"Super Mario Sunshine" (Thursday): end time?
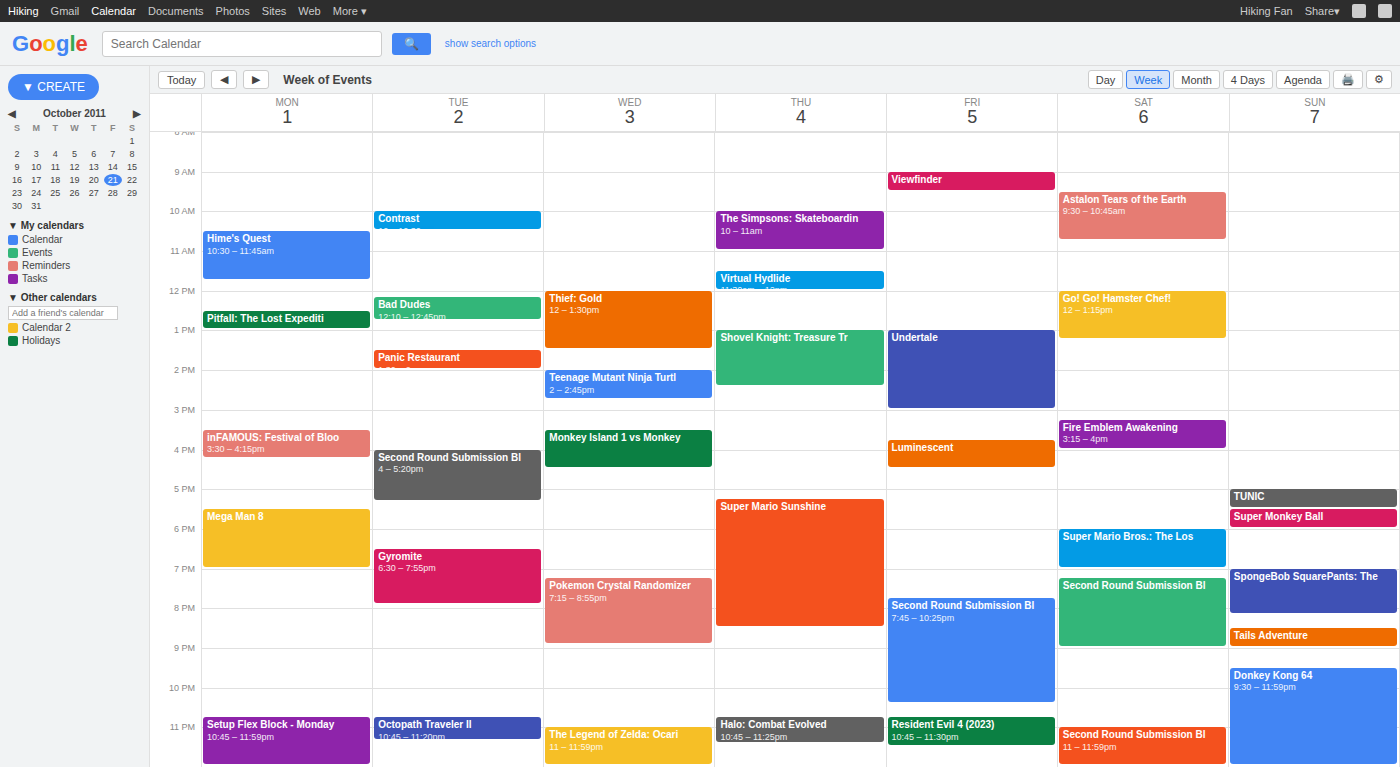
8:30 PM